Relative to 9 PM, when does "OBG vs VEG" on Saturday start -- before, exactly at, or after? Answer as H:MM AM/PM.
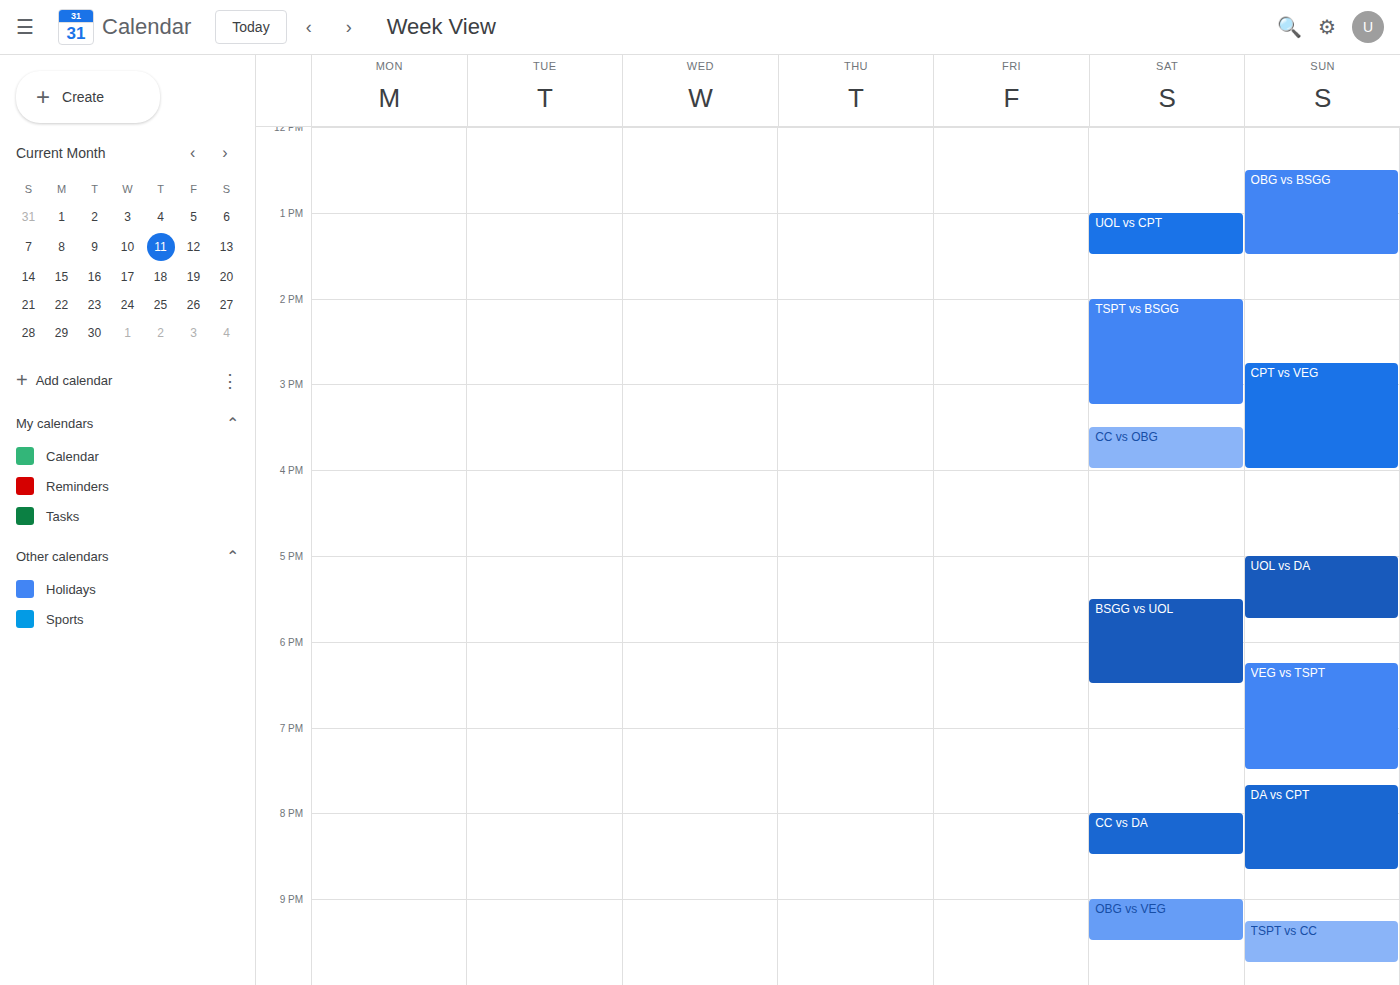
9:00 PM -- exactly at 9 PM, on the 9 PM line.